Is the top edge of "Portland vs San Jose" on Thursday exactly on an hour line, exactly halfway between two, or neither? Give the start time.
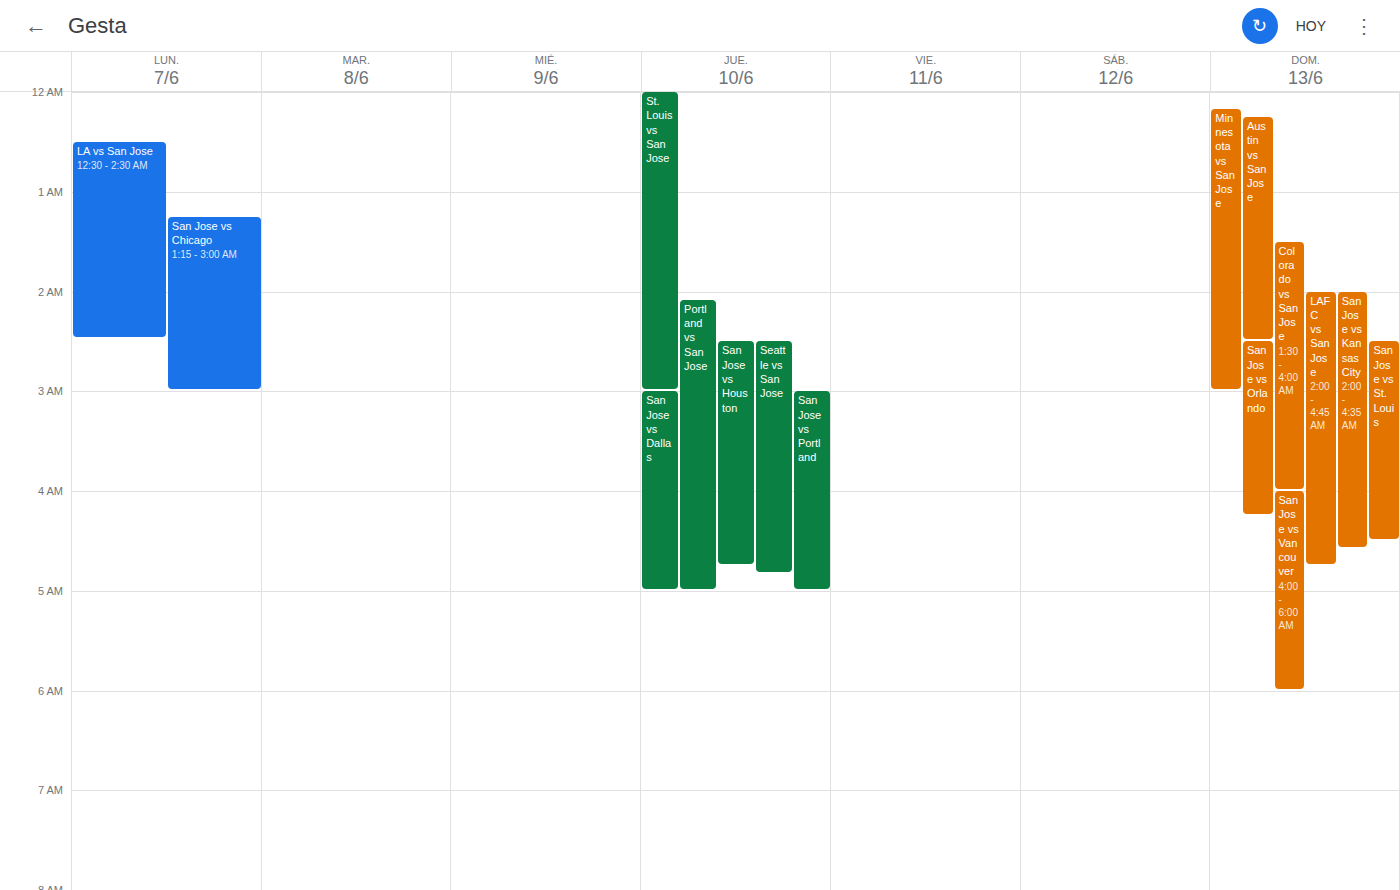
2:05 AM -- neither: 5 minutes below the 2 AM line and 55 minutes above the 3 AM line.